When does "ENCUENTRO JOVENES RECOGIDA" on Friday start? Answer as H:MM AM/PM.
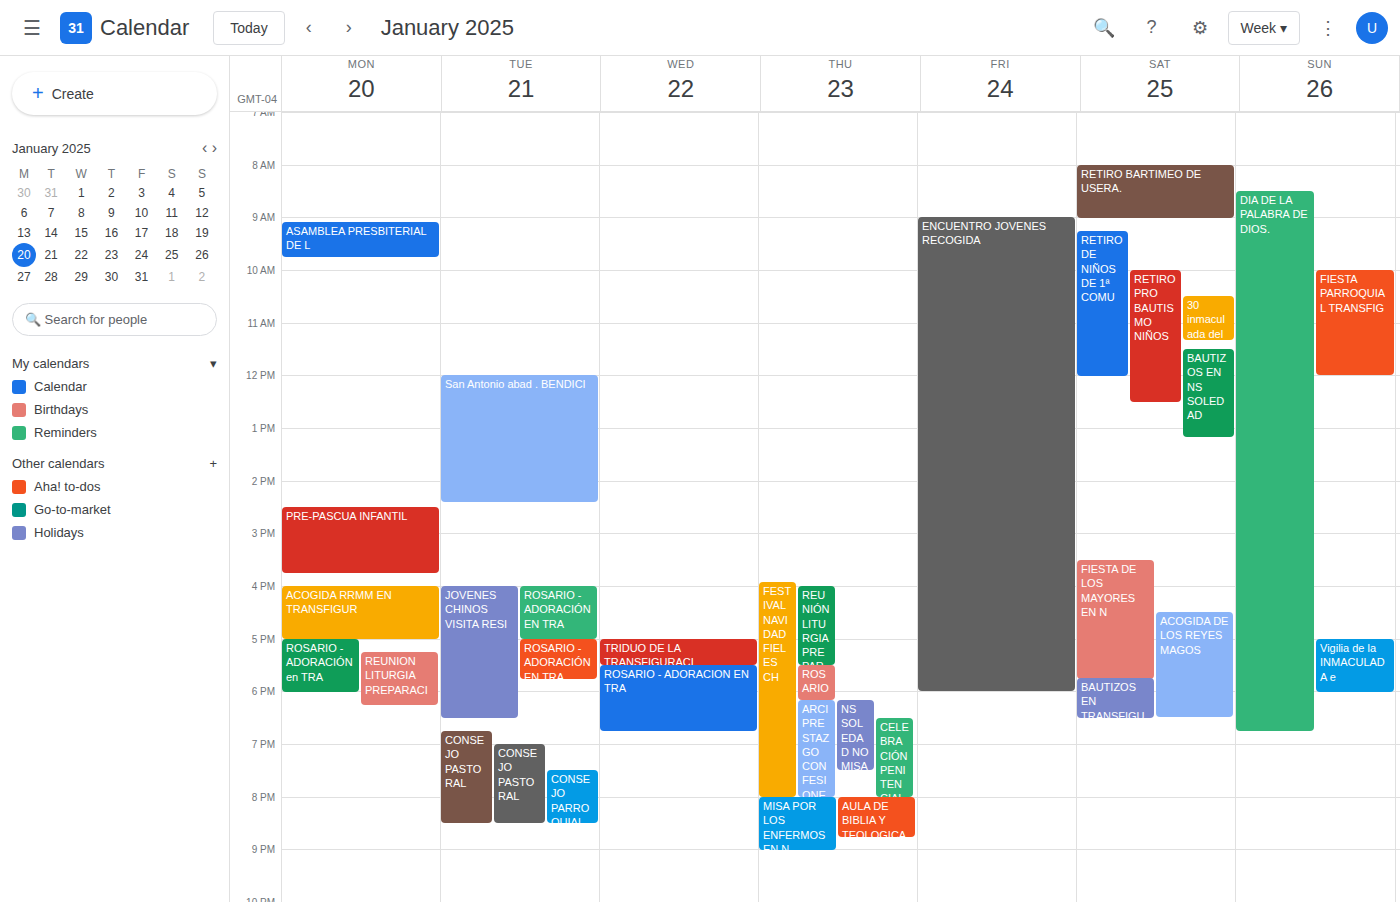
9:00 AM